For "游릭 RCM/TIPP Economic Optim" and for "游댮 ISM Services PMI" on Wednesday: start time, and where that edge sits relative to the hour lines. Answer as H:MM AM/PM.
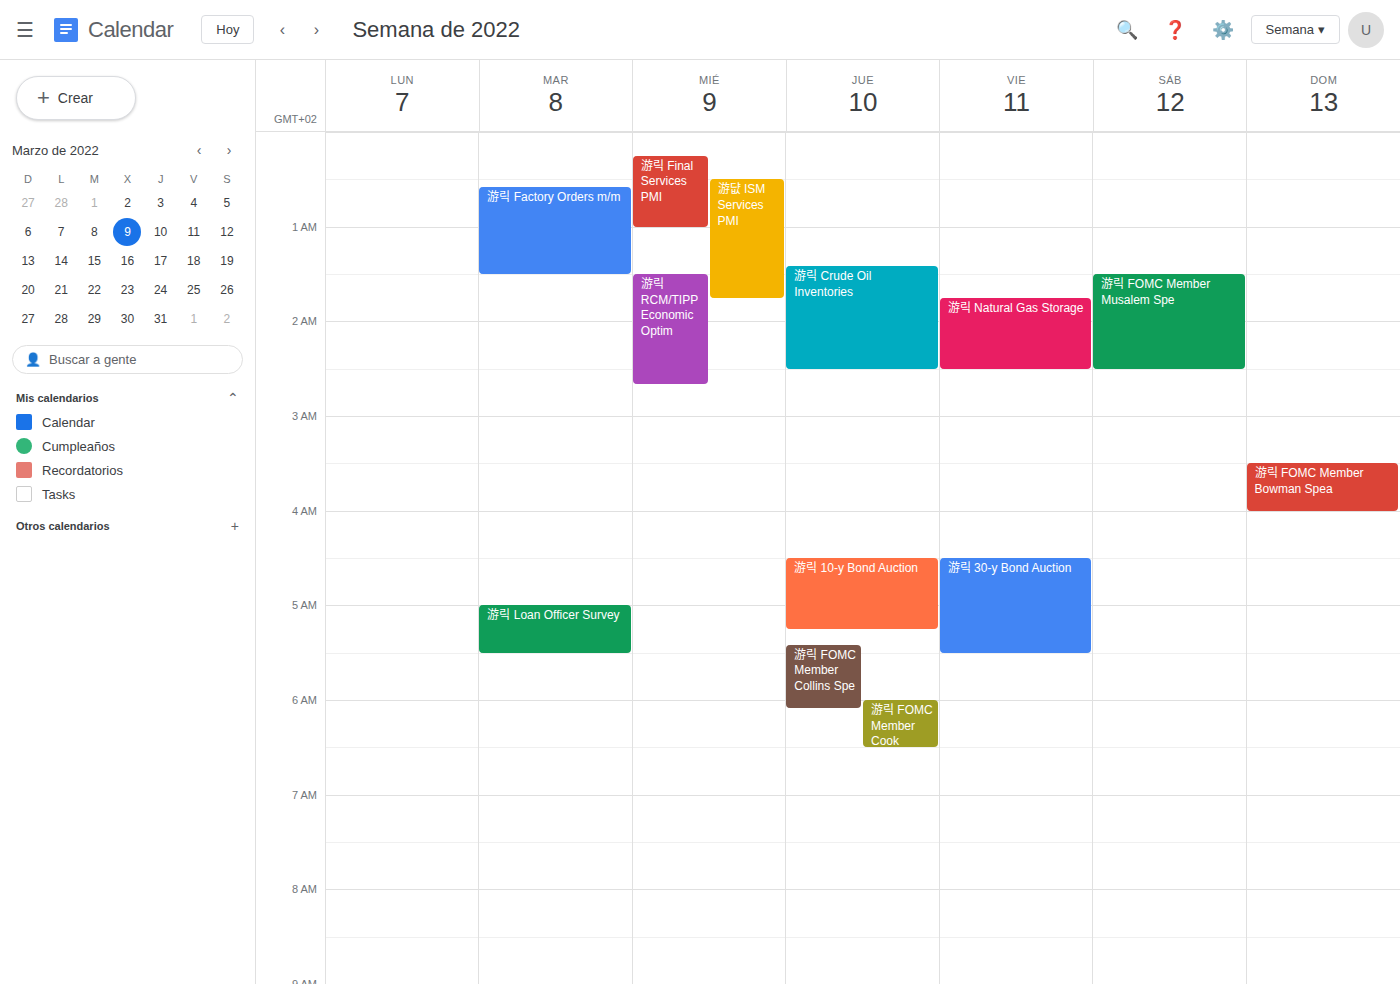
"游릭 RCM/TIPP Economic Optim": 1:30 AM, halfway between the 1 AM and 2 AM lines. "游댮 ISM Services PMI": 12:30 AM, halfway between the 12 AM and 1 AM lines.